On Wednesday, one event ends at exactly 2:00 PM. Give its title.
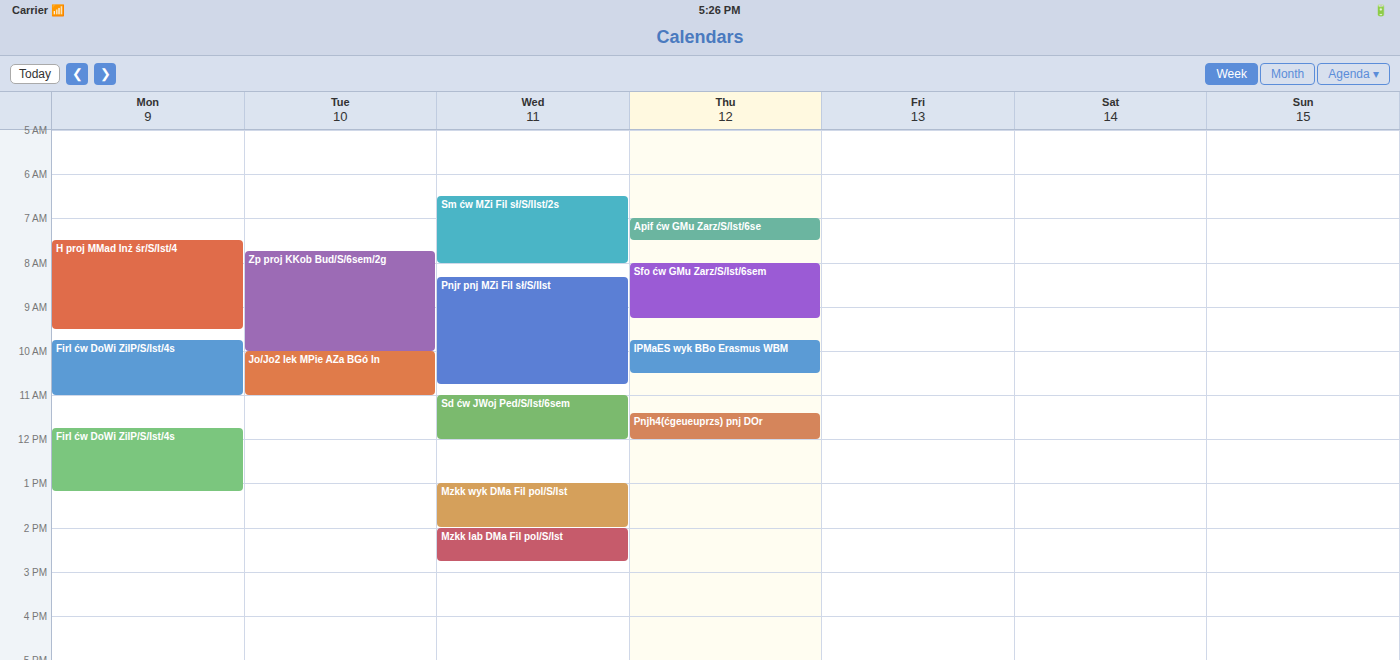
"Mzkk wyk DMa Fil pol/S/Ist"